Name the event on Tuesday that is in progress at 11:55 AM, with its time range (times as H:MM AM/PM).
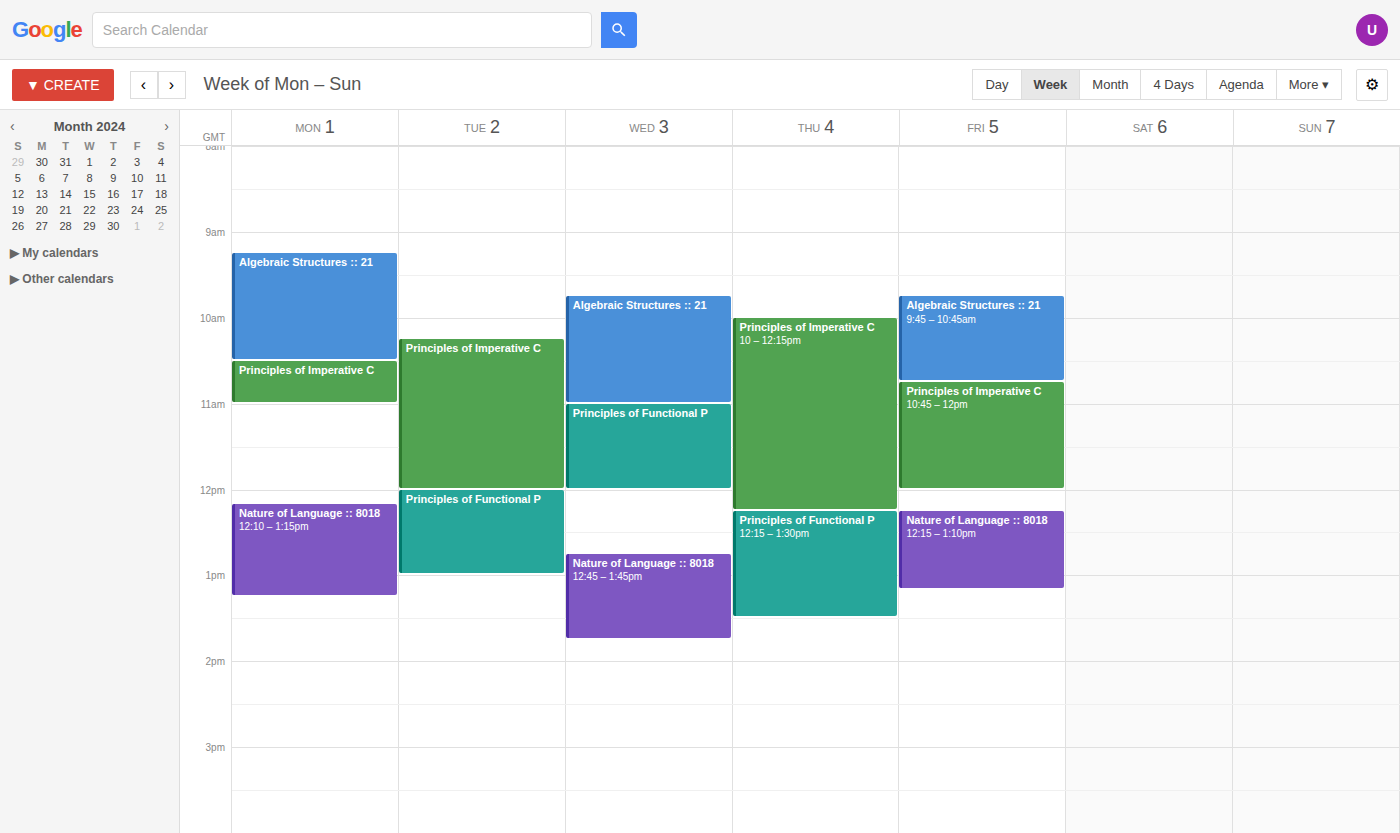
"Principles of Imperative C", 10:15 AM to 12:00 PM